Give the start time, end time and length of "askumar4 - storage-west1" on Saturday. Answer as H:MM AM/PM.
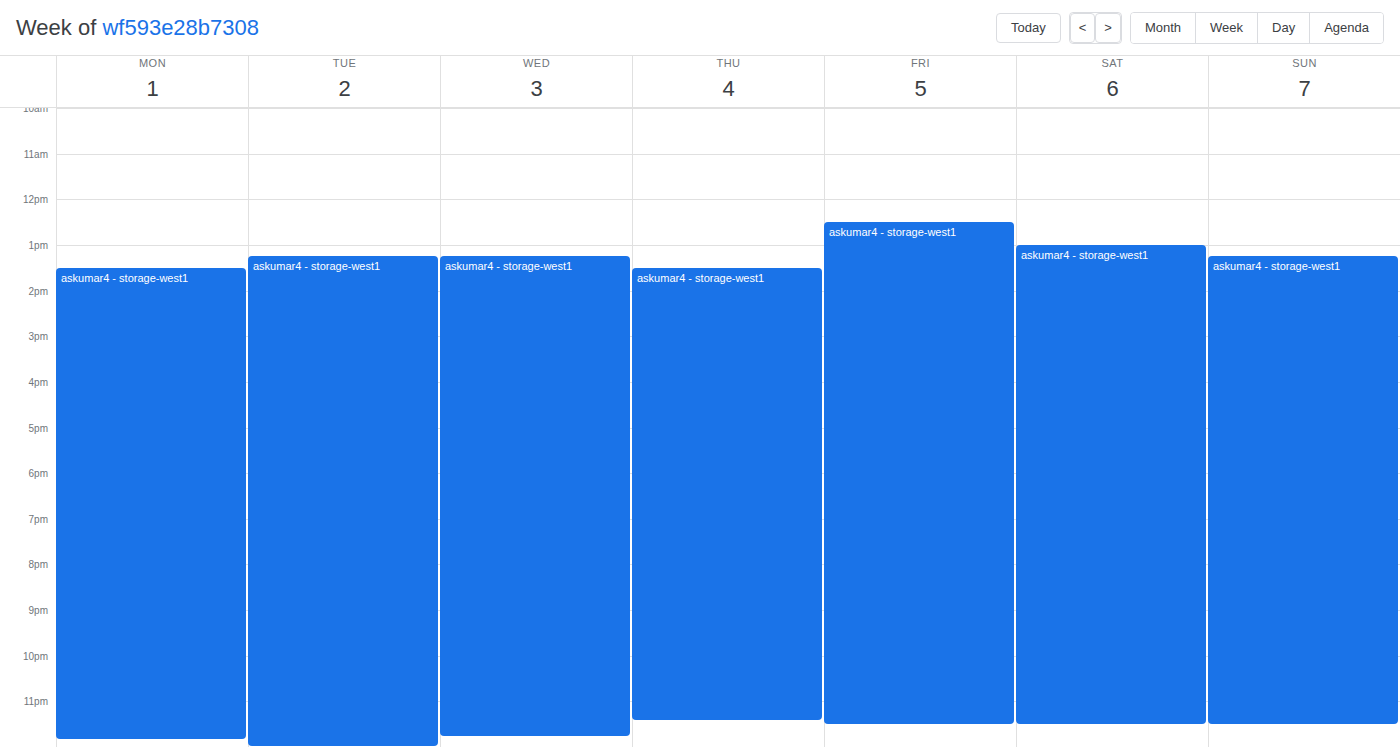
1:00 PM to 11:30 PM, 10 hours 30 minutes